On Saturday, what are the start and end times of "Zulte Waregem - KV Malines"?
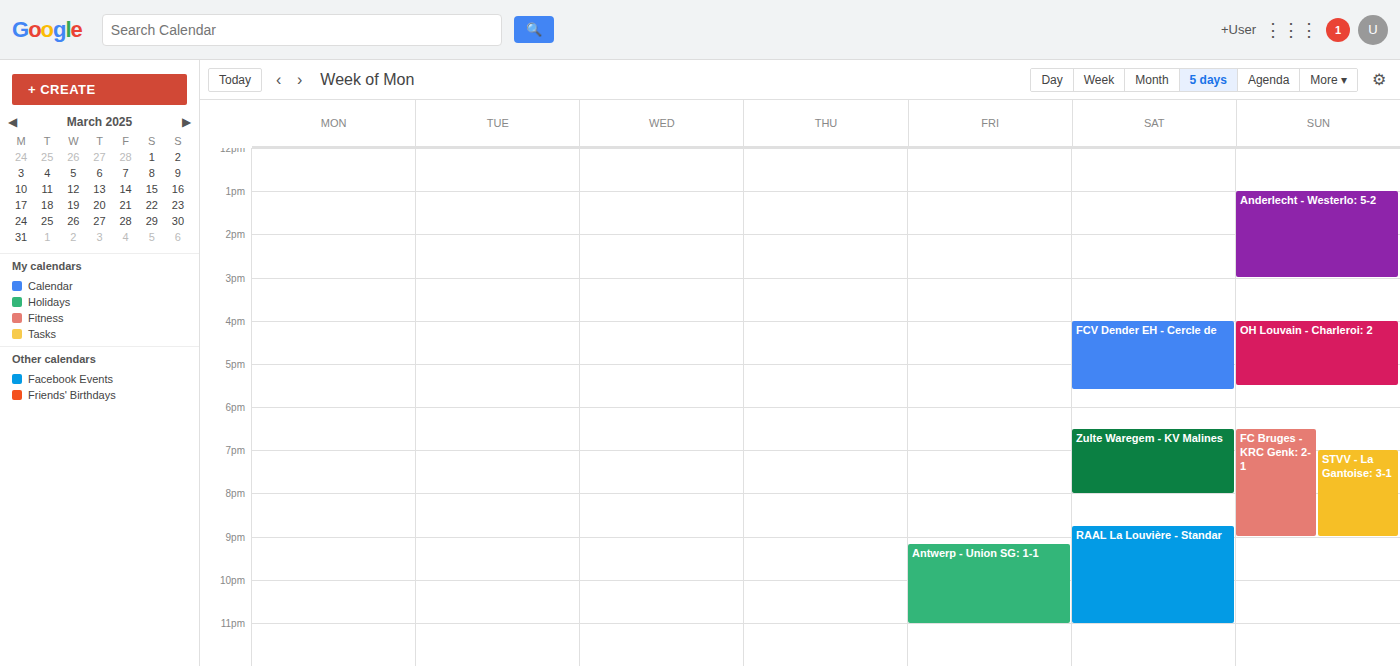
6:30 PM to 8:00 PM